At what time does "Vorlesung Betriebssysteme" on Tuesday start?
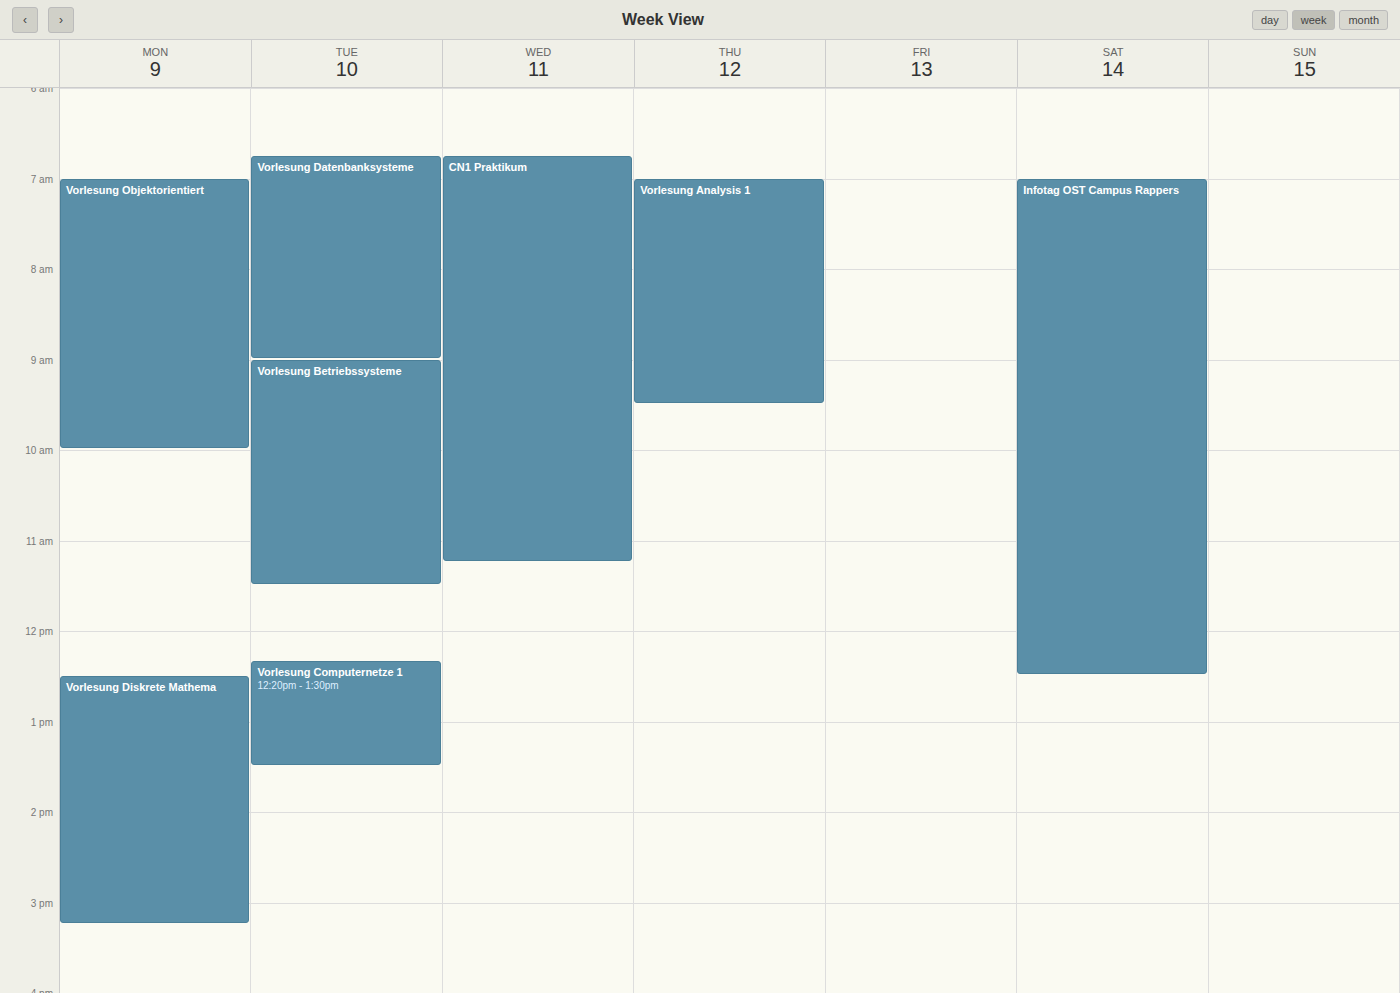
9:00 AM